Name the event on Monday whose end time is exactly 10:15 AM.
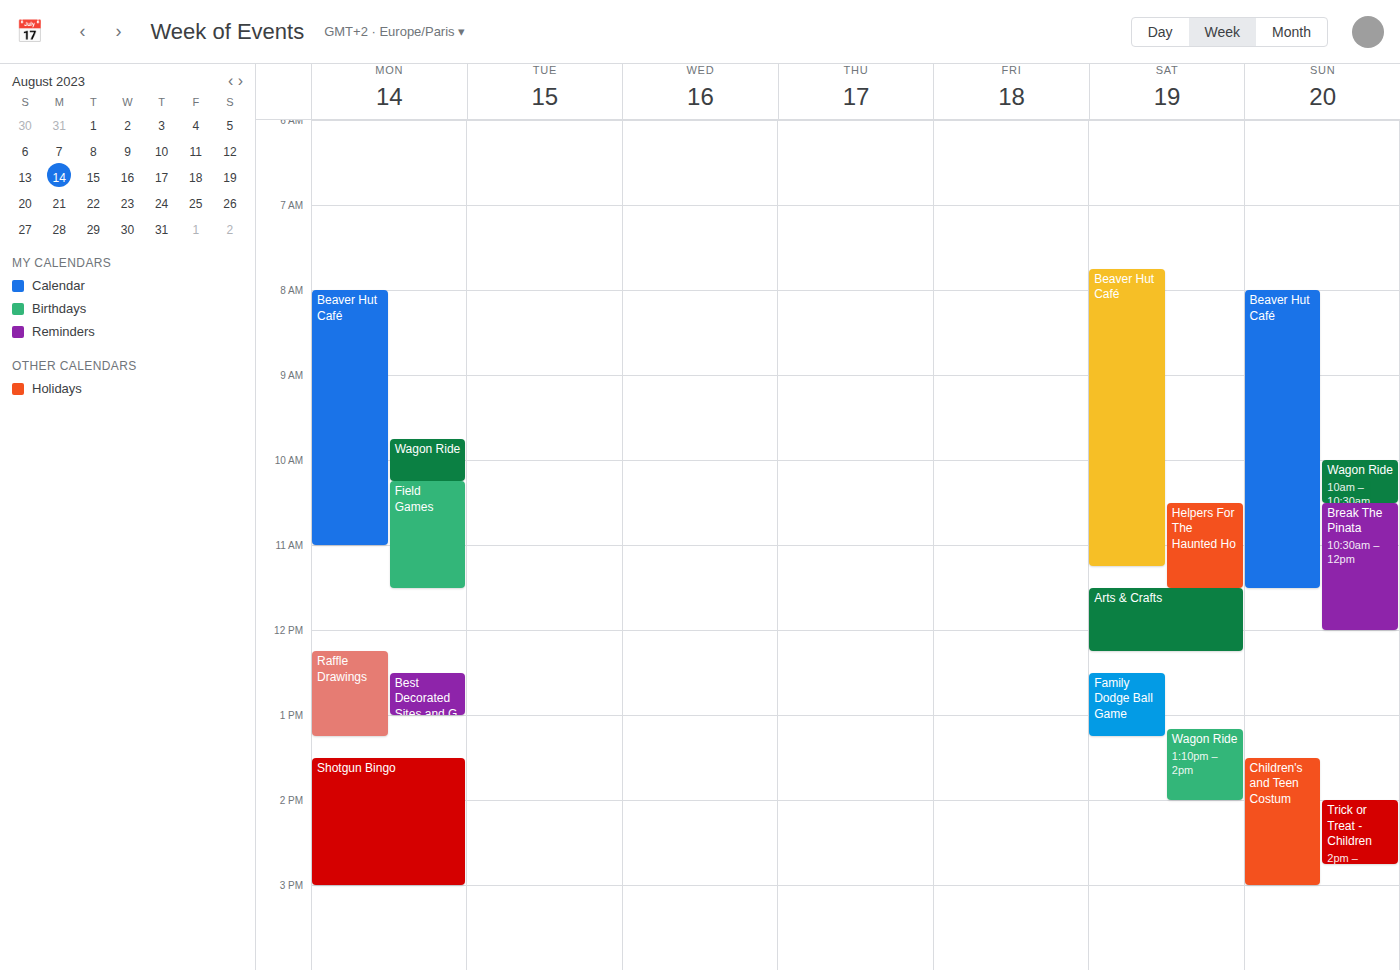
"Wagon Ride"